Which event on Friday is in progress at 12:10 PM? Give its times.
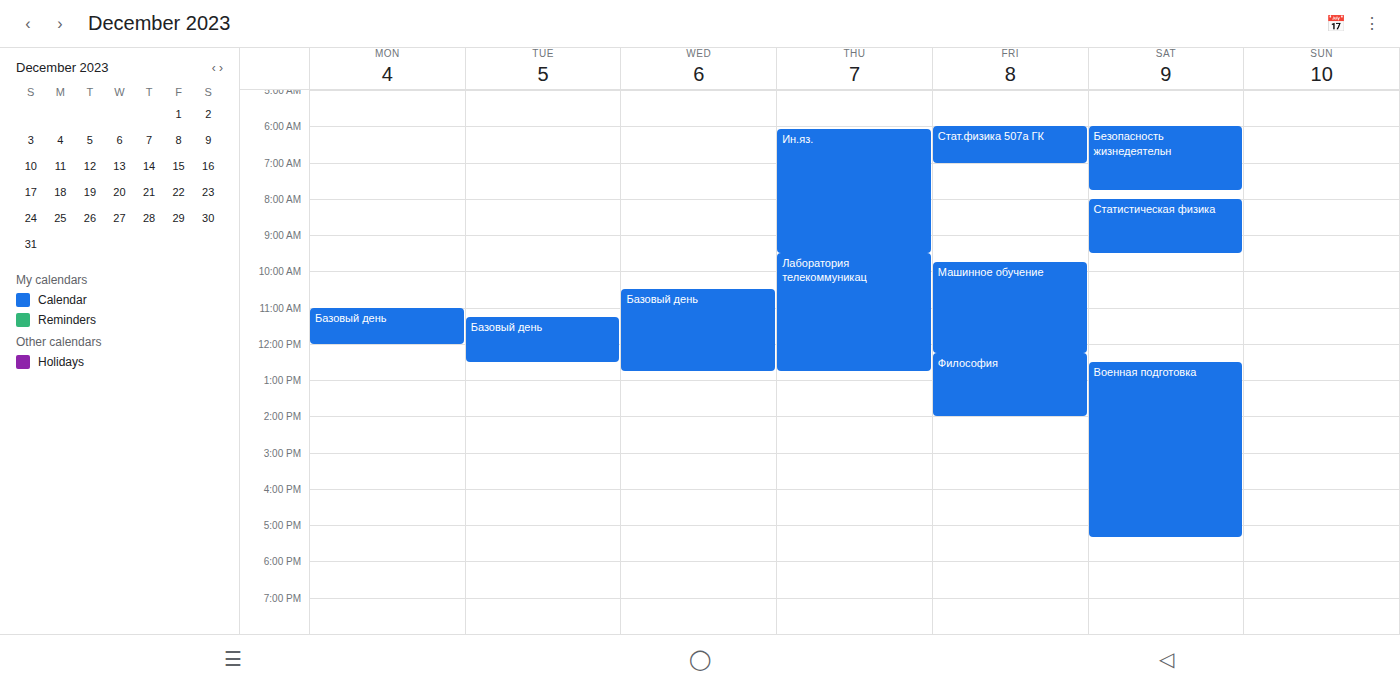
"Машинное обучение", 9:45 AM to 12:15 PM